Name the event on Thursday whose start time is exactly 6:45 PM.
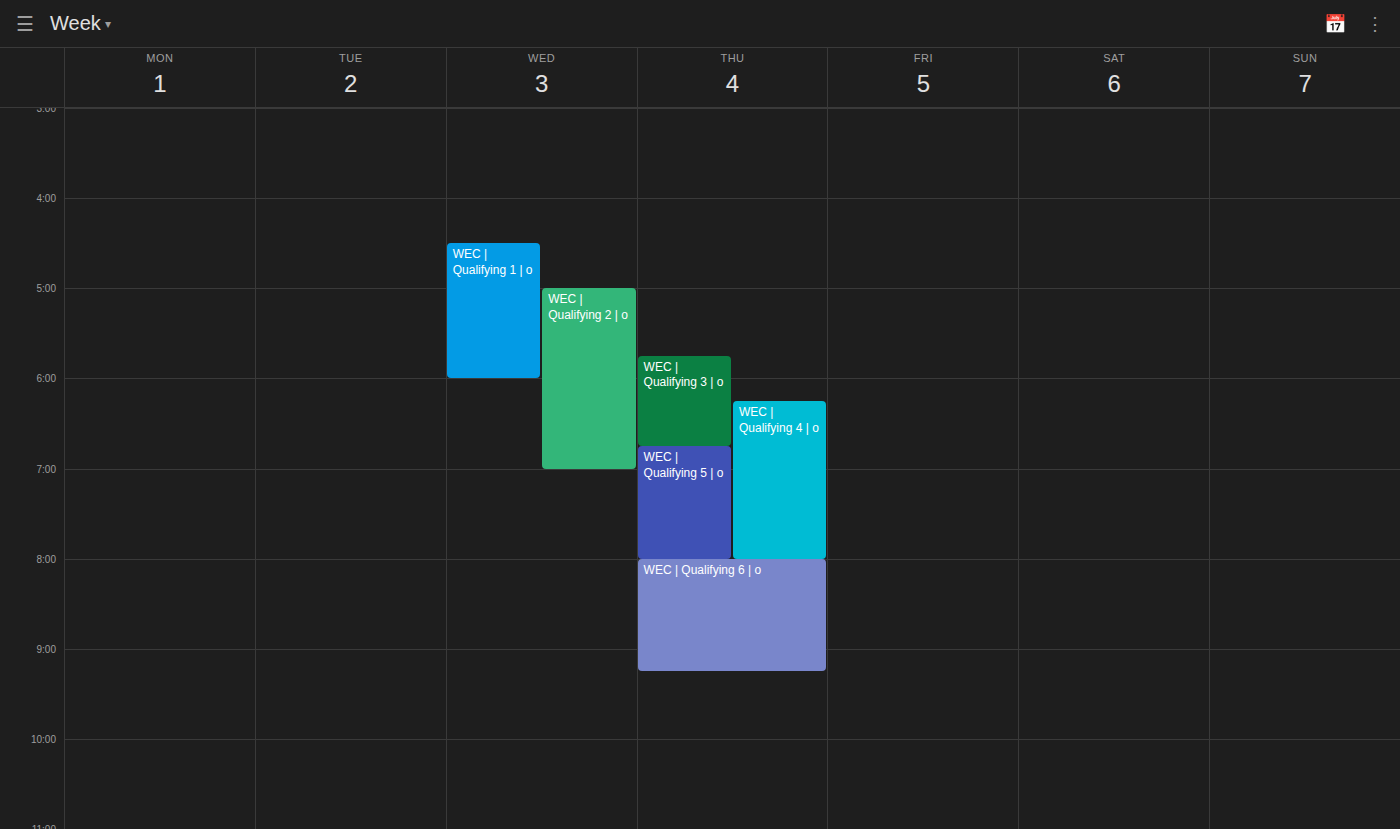
"WEC | Qualifying 5 | o"